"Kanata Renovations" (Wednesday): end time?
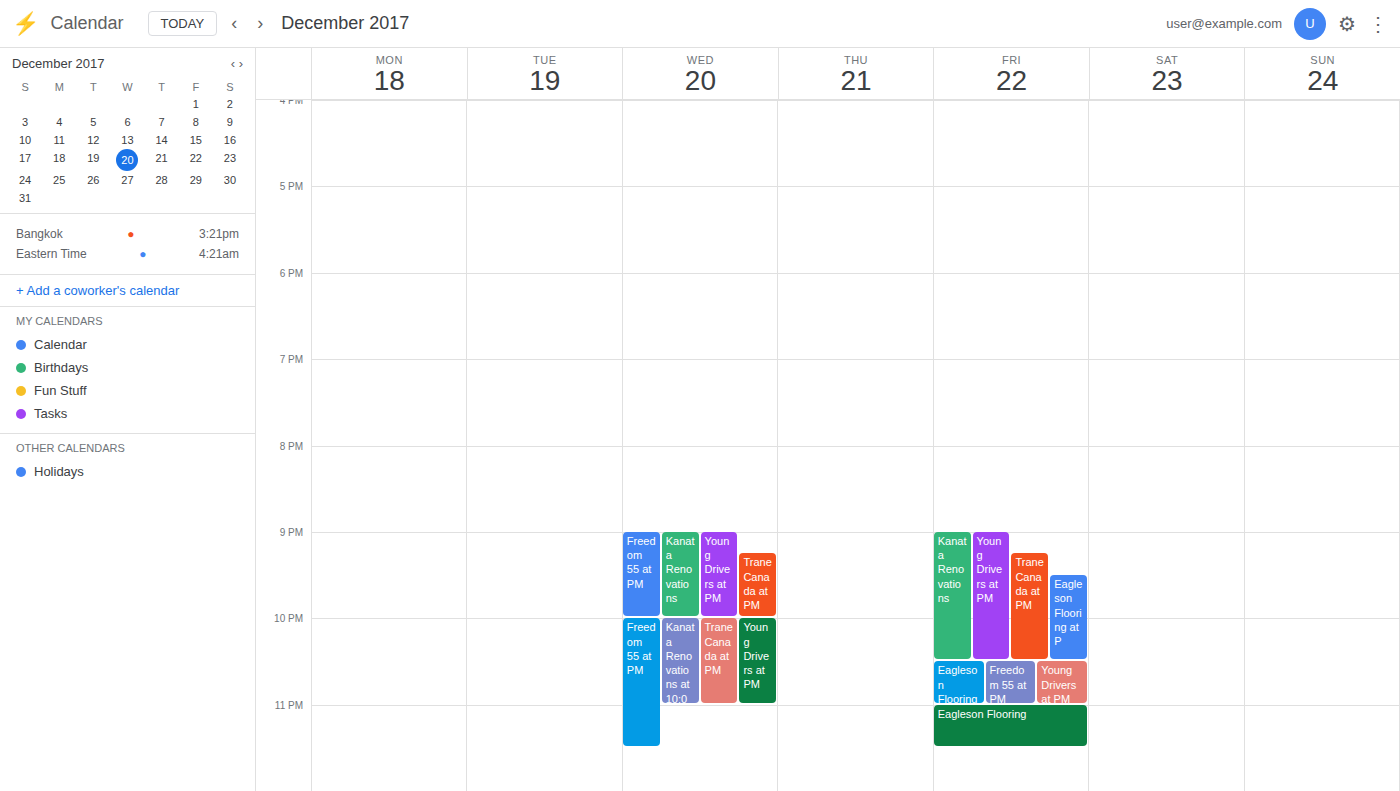
10:00 PM